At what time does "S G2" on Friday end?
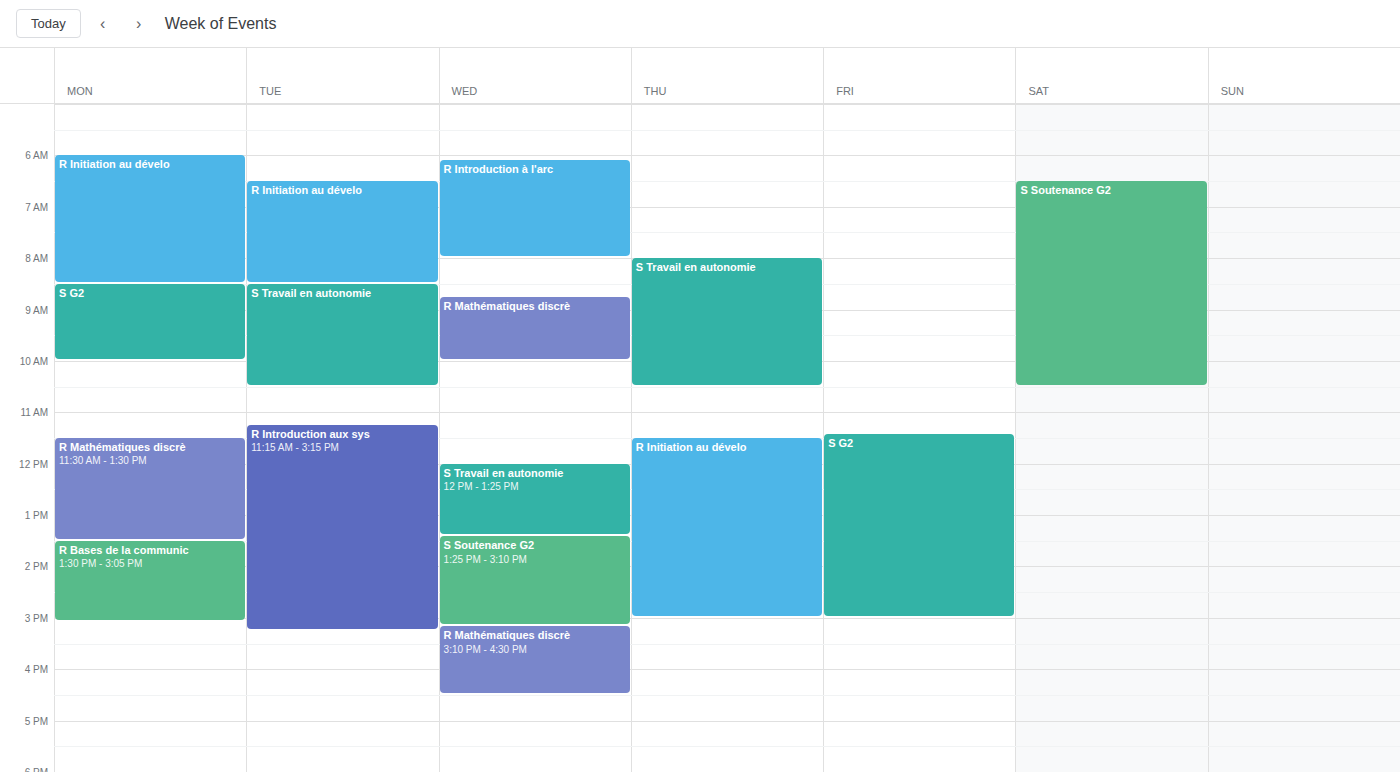
3:00 PM